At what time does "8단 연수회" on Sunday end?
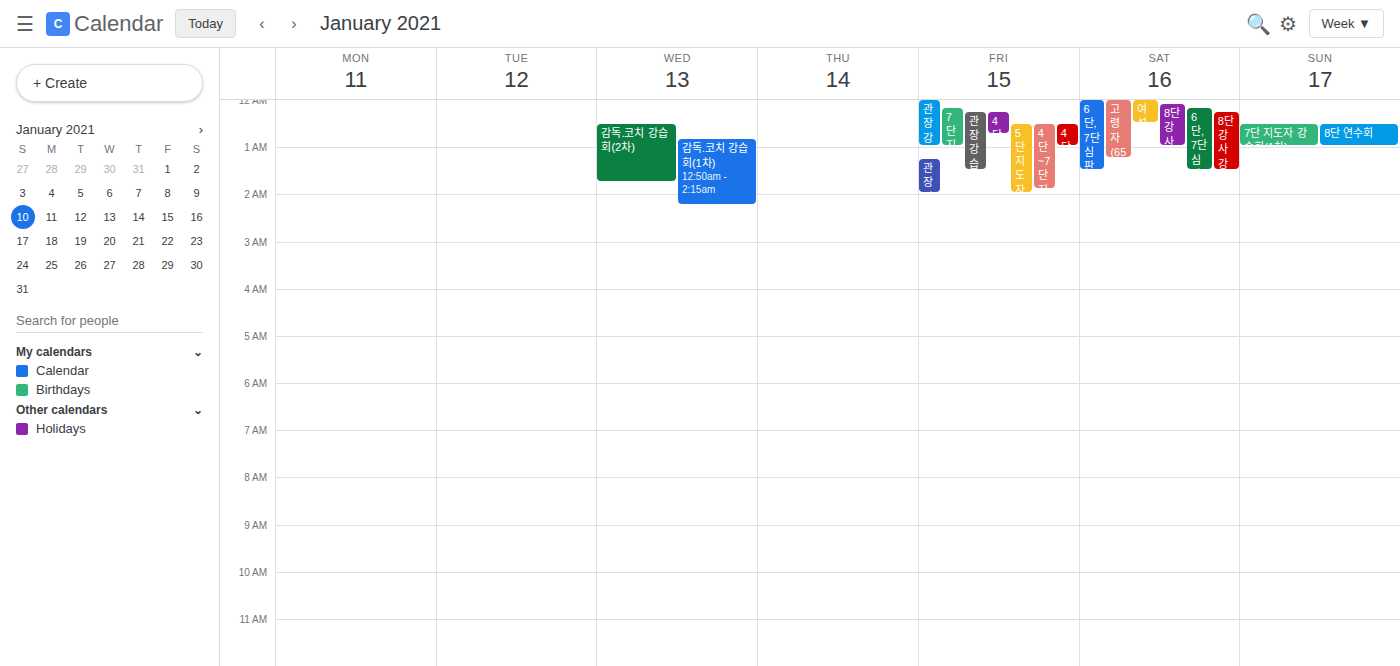
1:00 AM